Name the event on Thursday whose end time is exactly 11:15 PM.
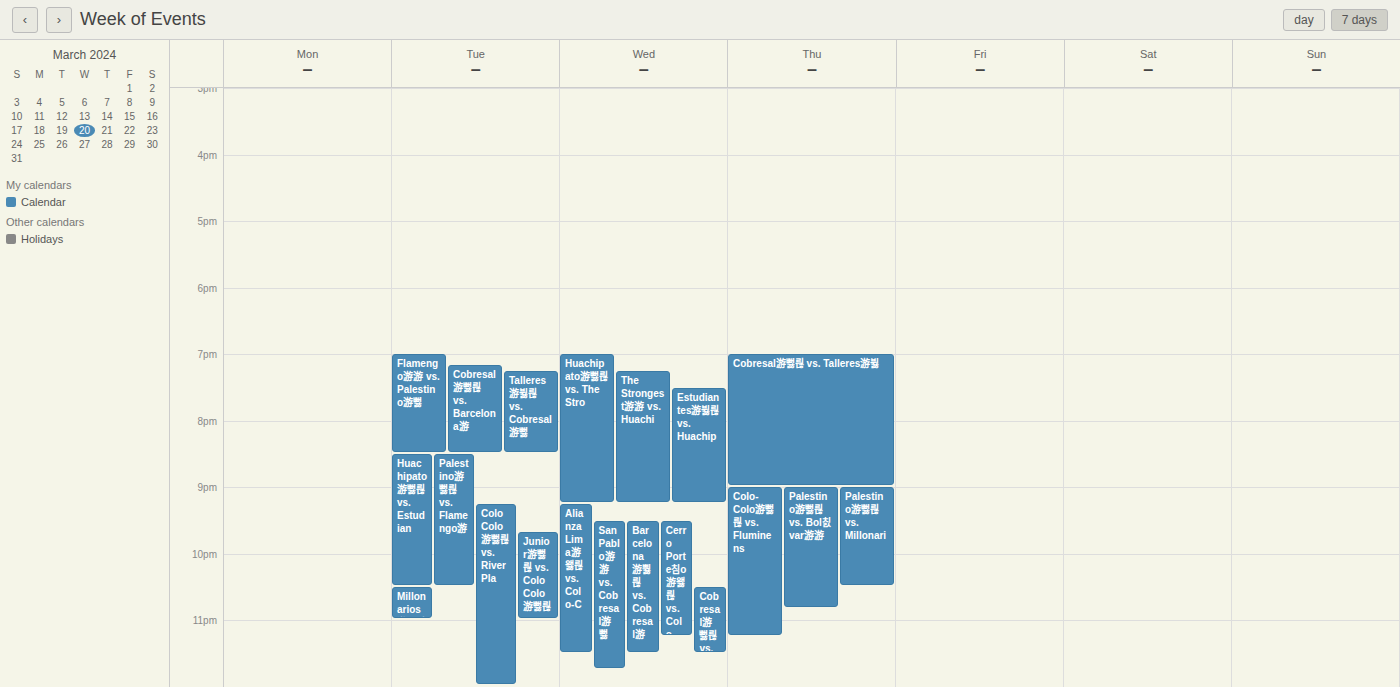
"Colo-Colo游뻟릖 vs. Fluminens"